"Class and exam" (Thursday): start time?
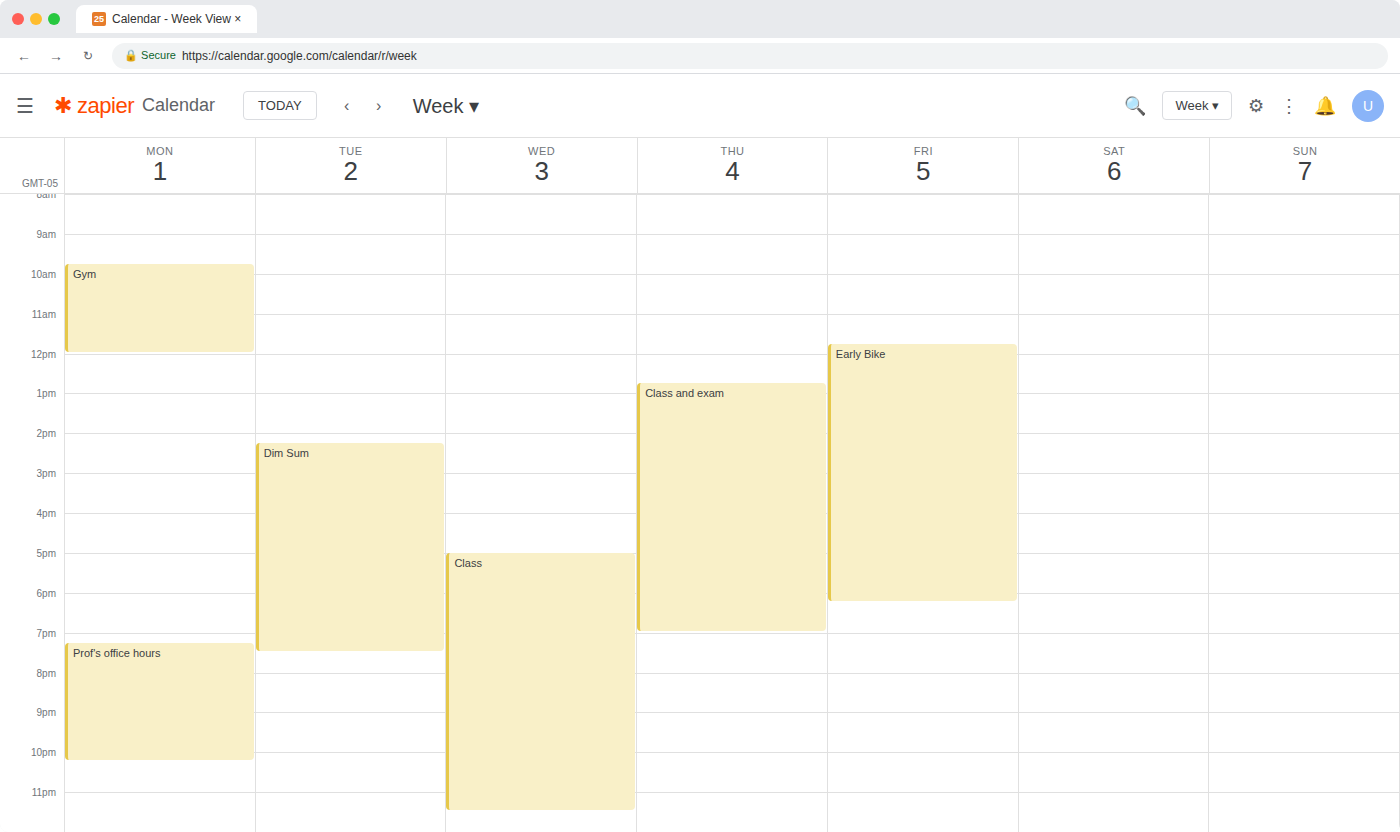
12:45 PM